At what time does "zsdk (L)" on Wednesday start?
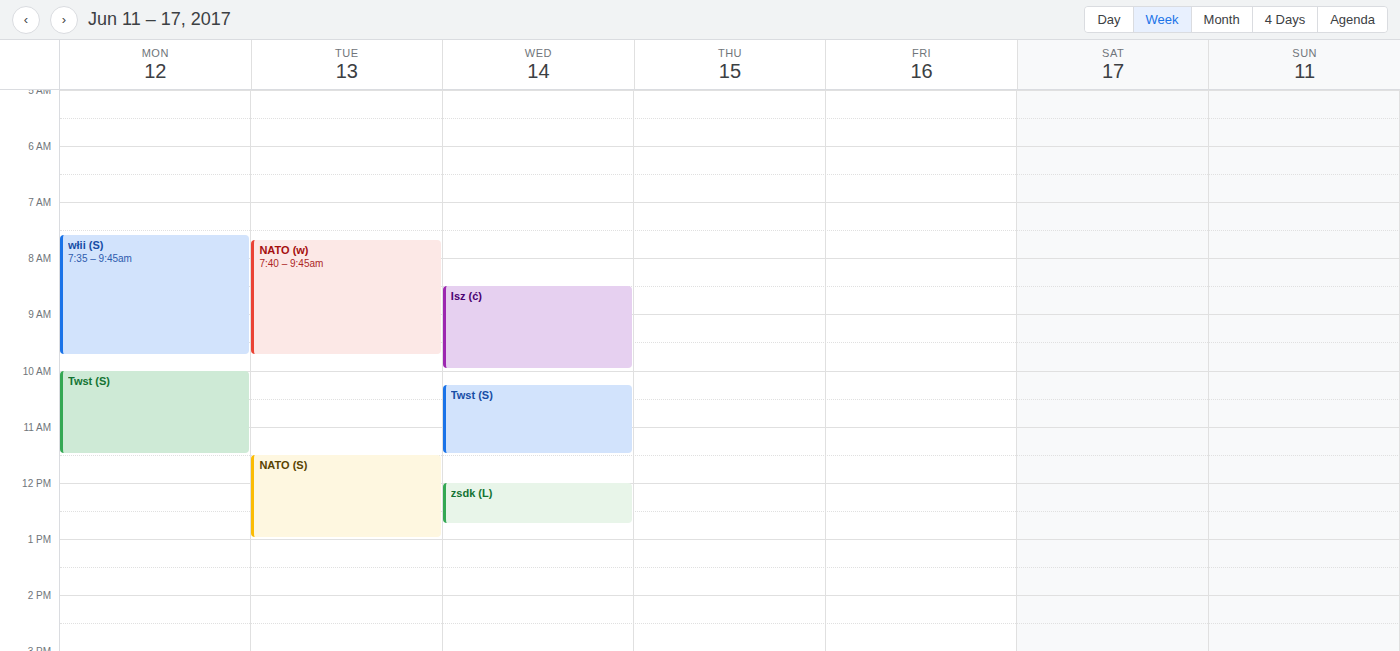
12:00 PM